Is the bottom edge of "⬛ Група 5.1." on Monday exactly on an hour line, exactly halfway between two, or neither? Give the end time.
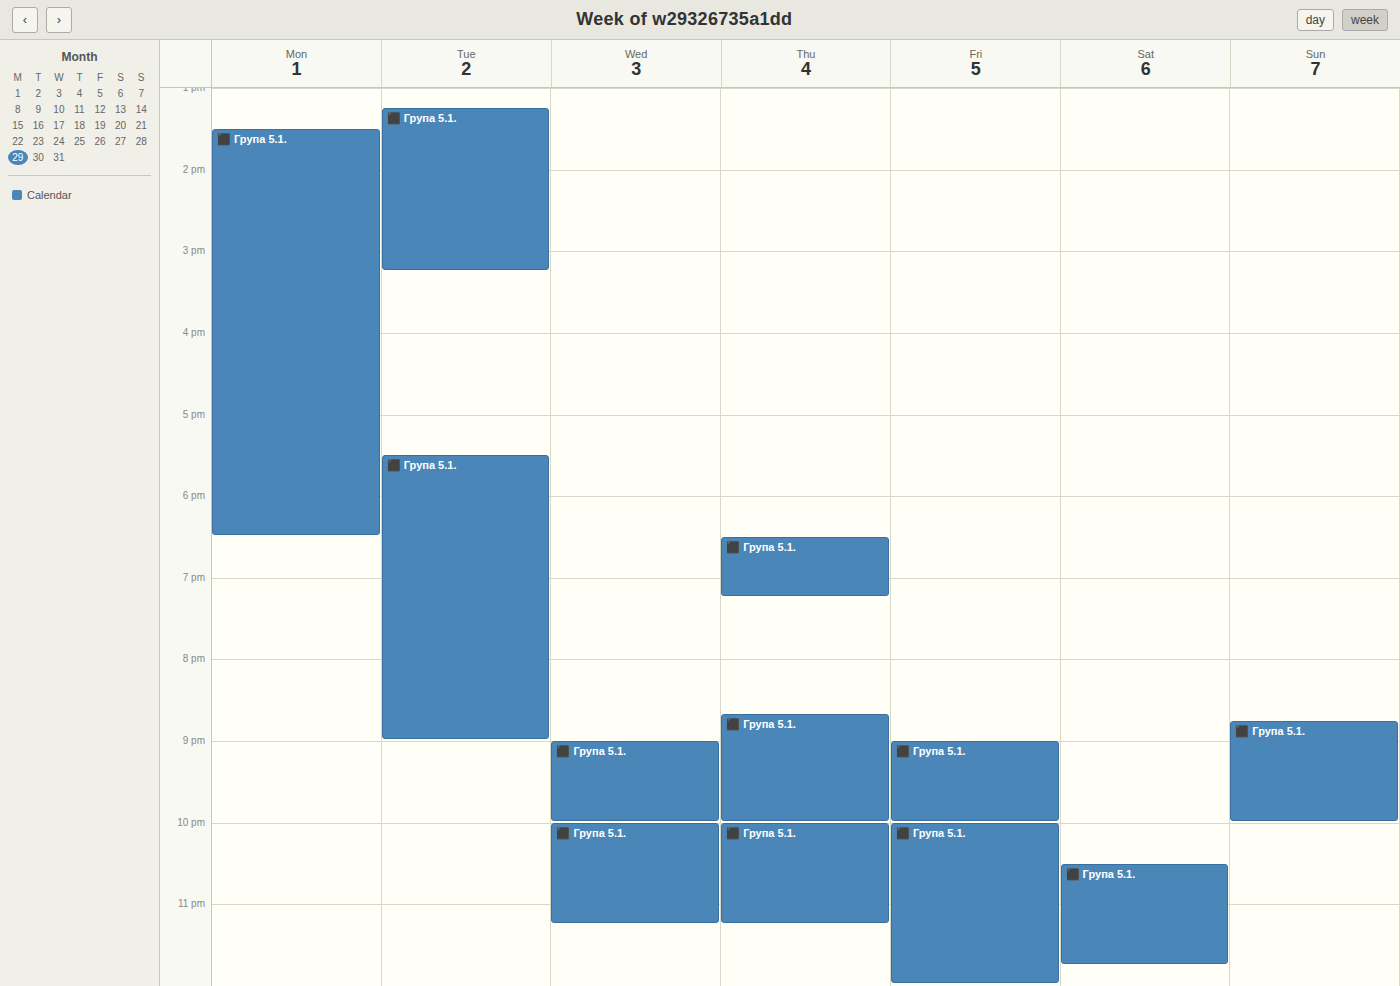
6:30 PM -- halfway between the 6 PM and 7 PM lines.